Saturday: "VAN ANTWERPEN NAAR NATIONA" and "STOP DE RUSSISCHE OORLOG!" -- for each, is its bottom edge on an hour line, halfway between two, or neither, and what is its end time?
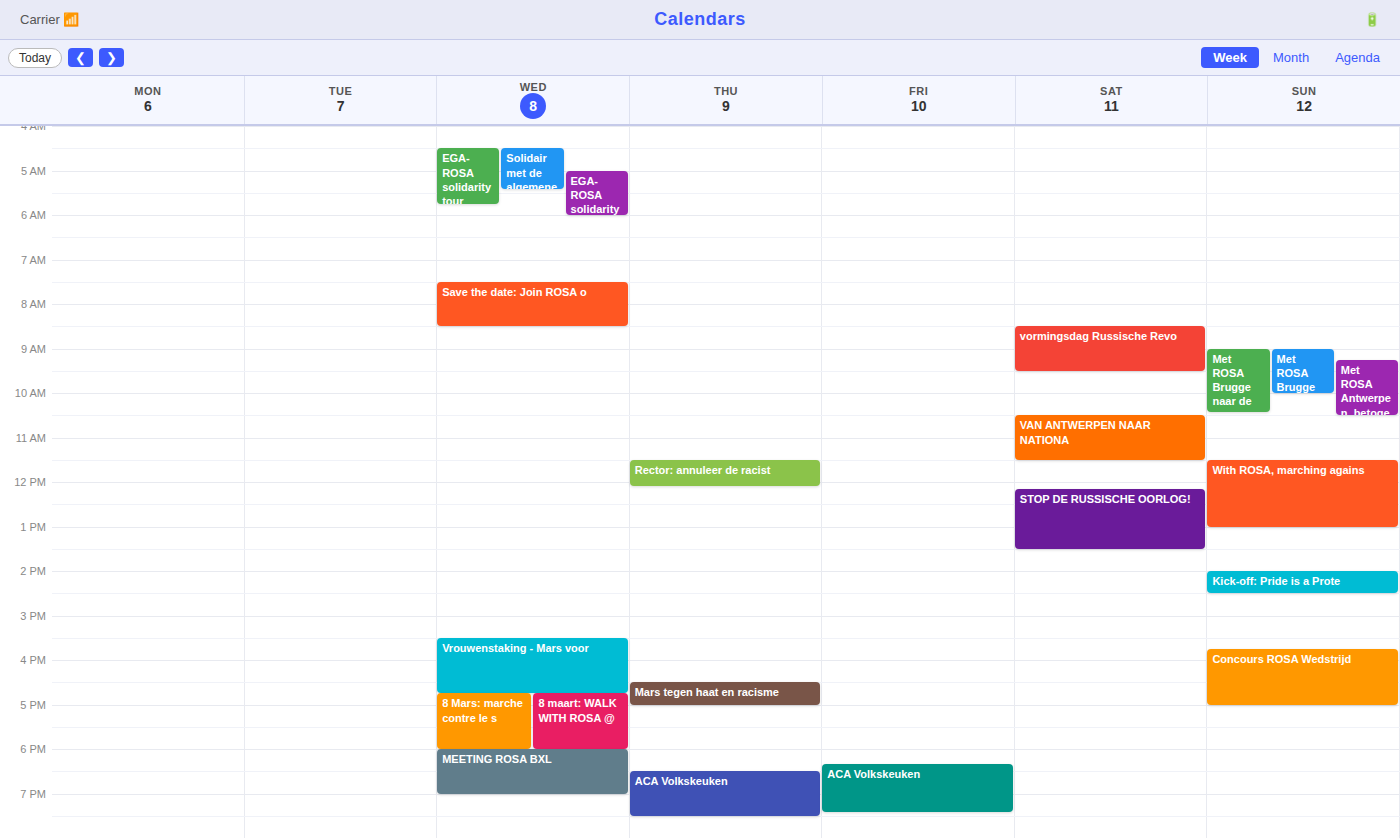
"VAN ANTWERPEN NAAR NATIONA": 11:30 AM, halfway between the 11 AM and 12 PM lines. "STOP DE RUSSISCHE OORLOG!": 1:30 PM, halfway between the 1 PM and 2 PM lines.